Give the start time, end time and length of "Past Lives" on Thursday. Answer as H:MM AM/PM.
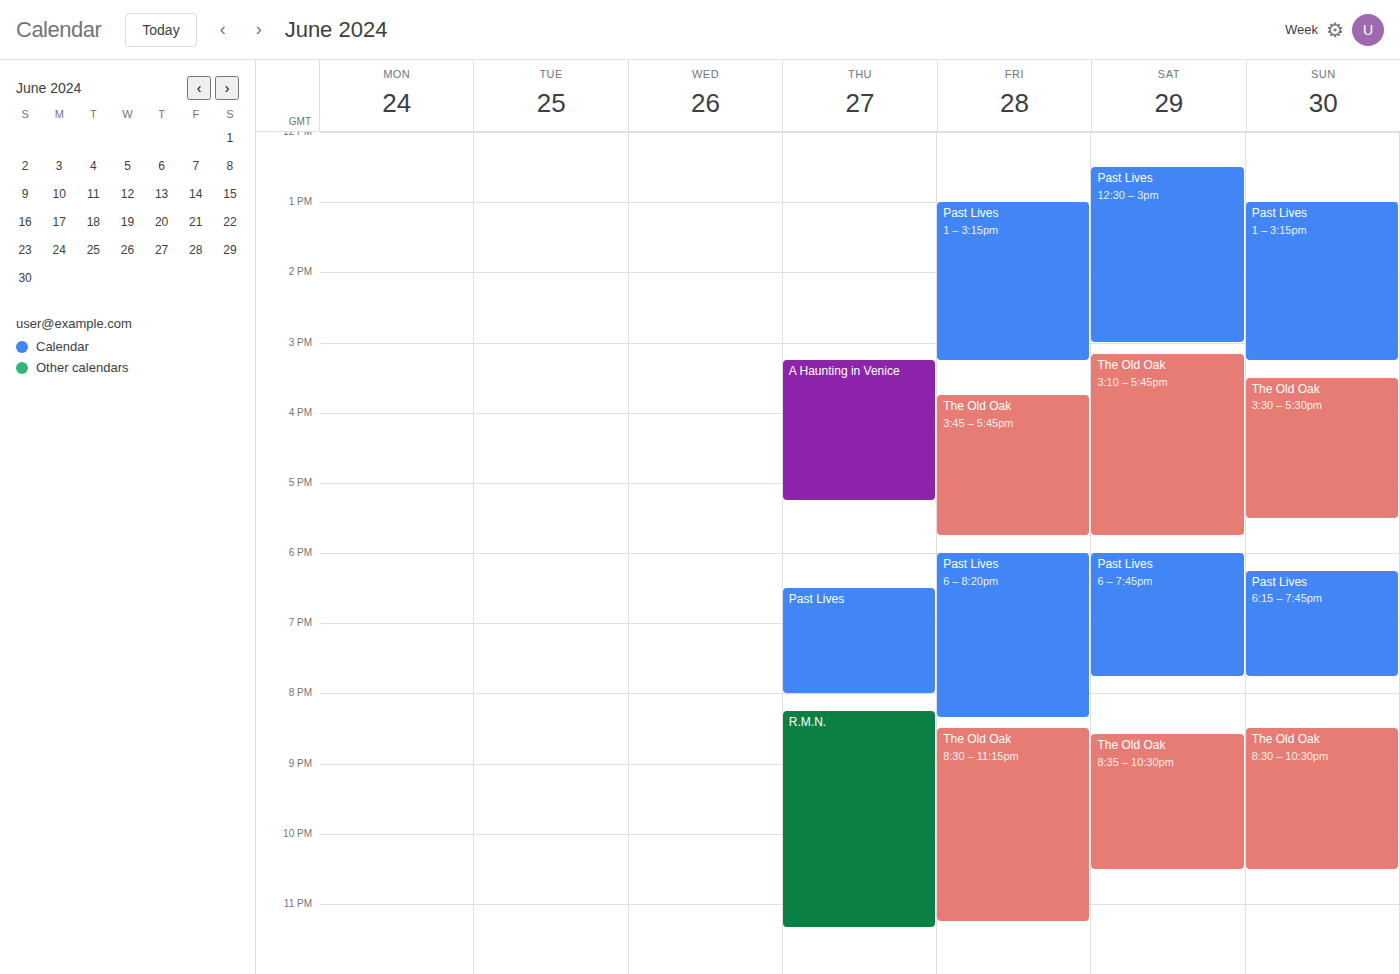
6:30 PM to 8:00 PM, 1 hour 30 minutes